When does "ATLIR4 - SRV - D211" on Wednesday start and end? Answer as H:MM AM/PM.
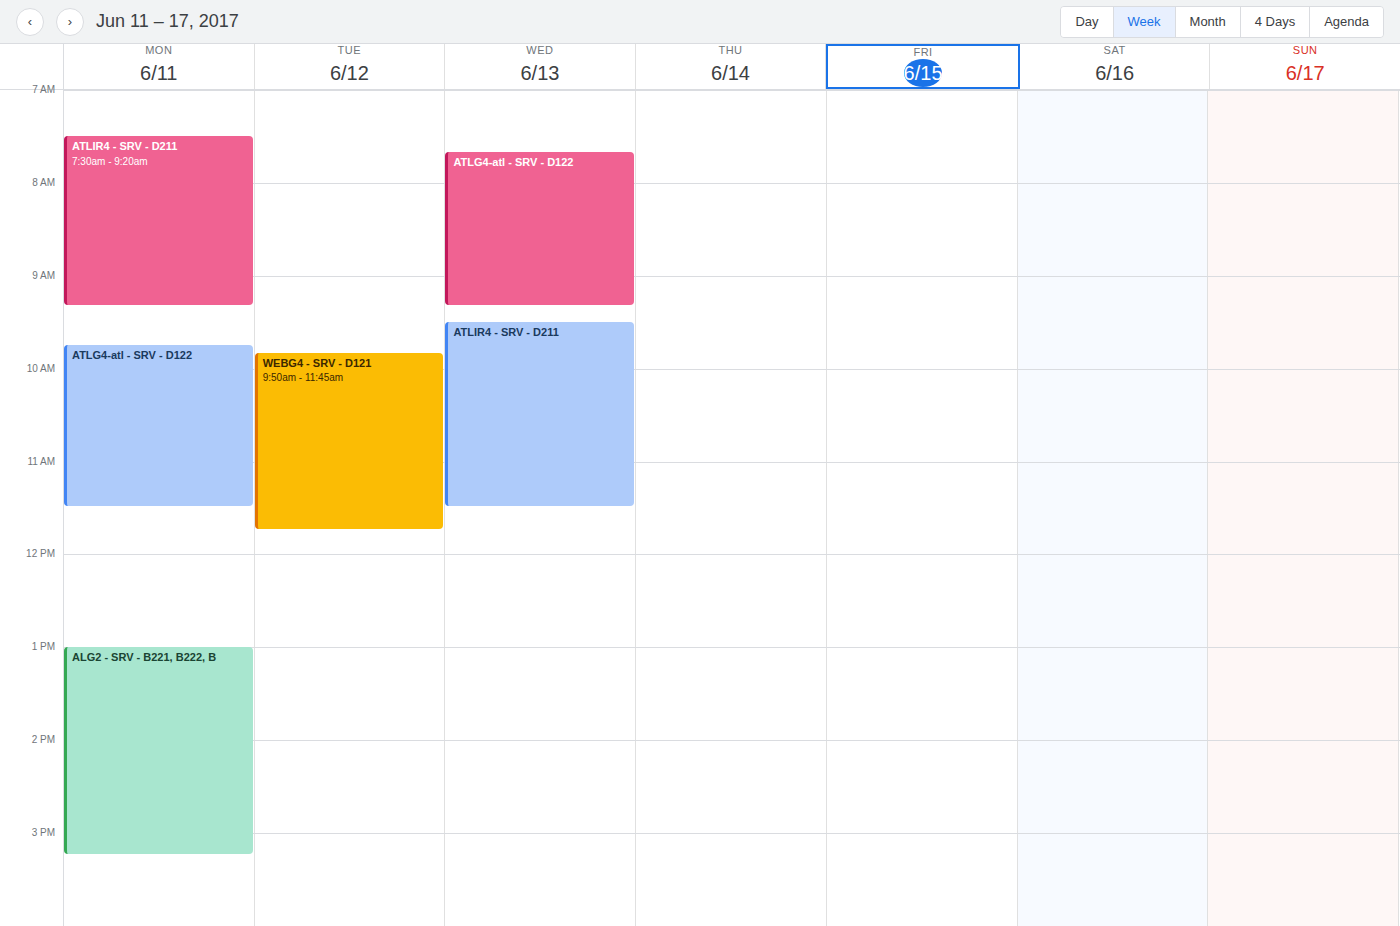
9:30 AM to 11:30 AM